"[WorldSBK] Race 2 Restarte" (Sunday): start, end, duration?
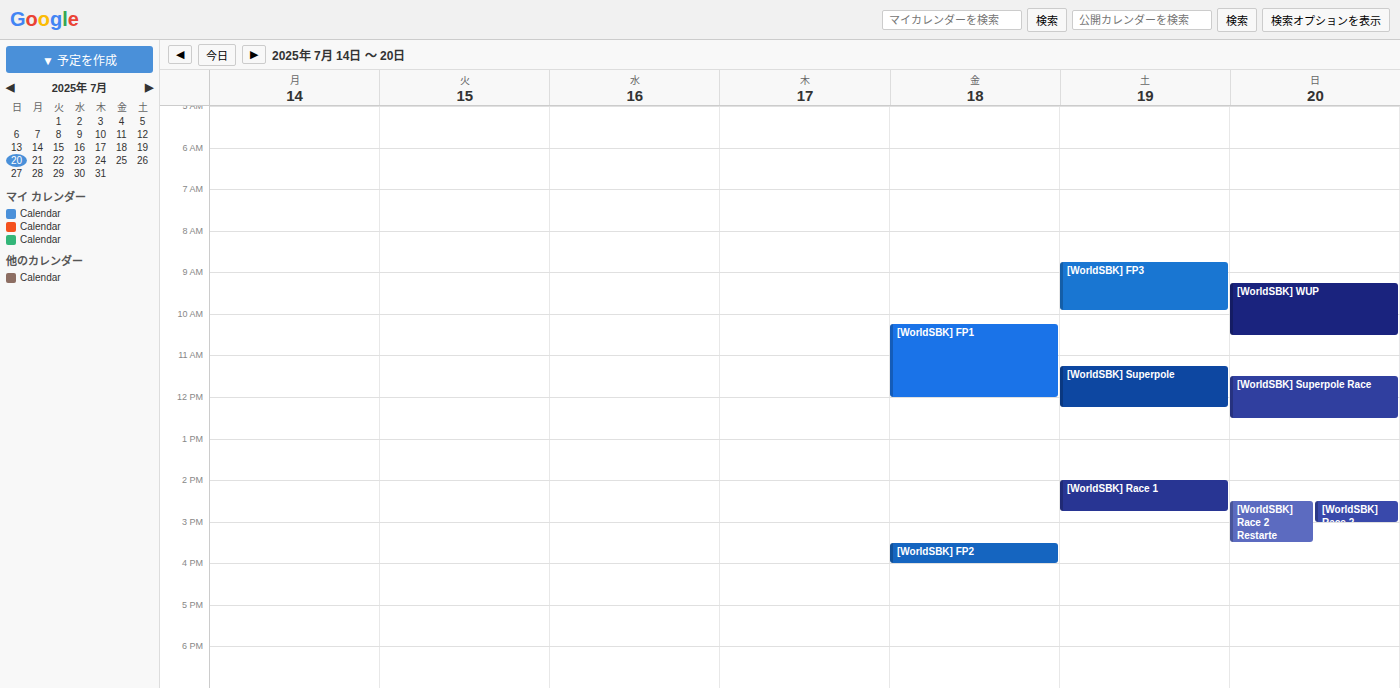
2:30 PM to 3:30 PM, 1 hour